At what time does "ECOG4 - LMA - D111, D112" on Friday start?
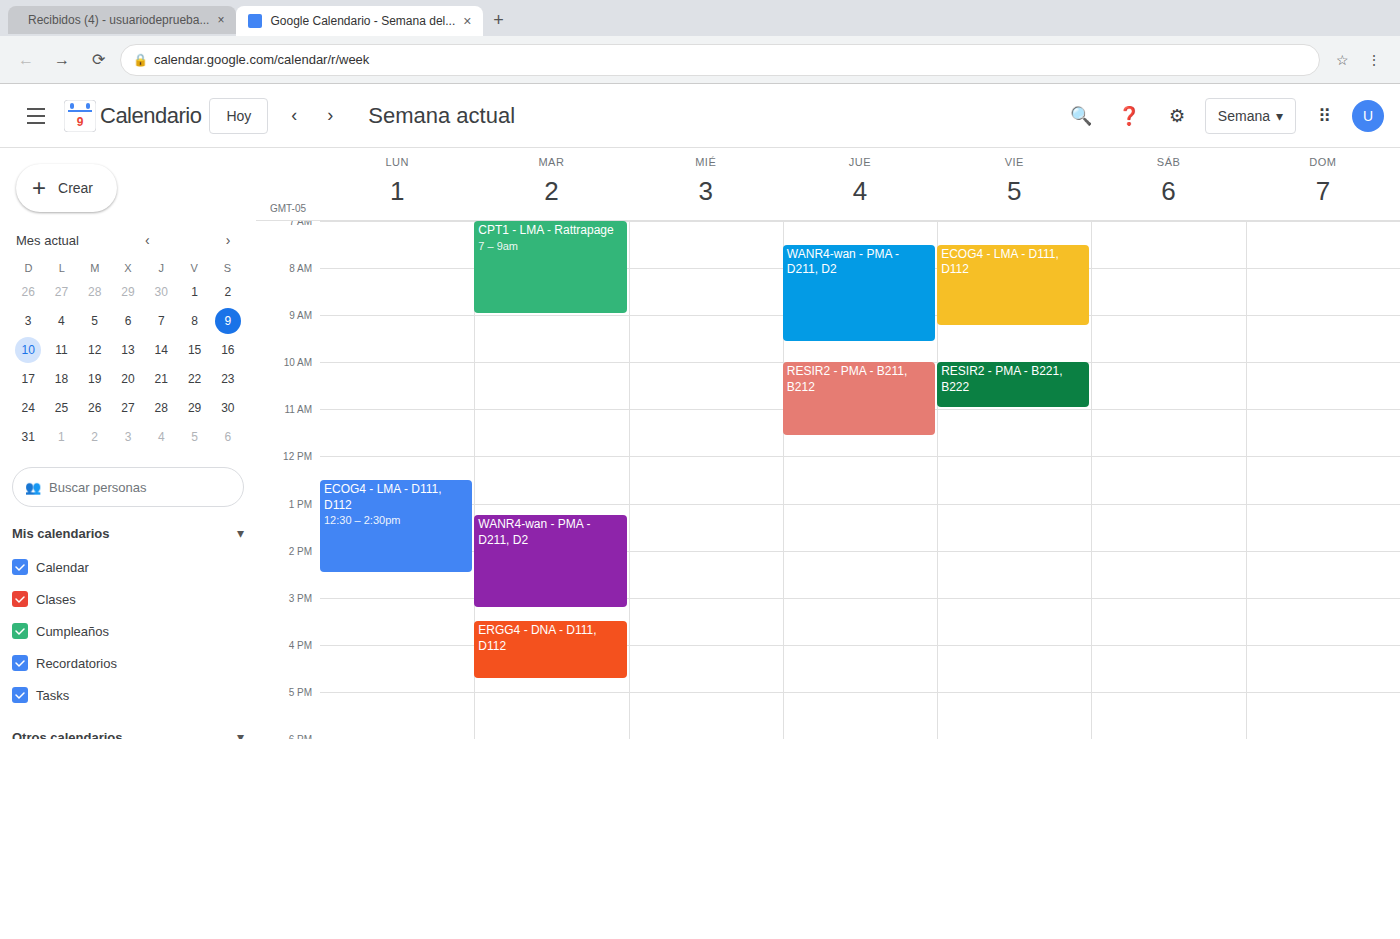
7:30 AM